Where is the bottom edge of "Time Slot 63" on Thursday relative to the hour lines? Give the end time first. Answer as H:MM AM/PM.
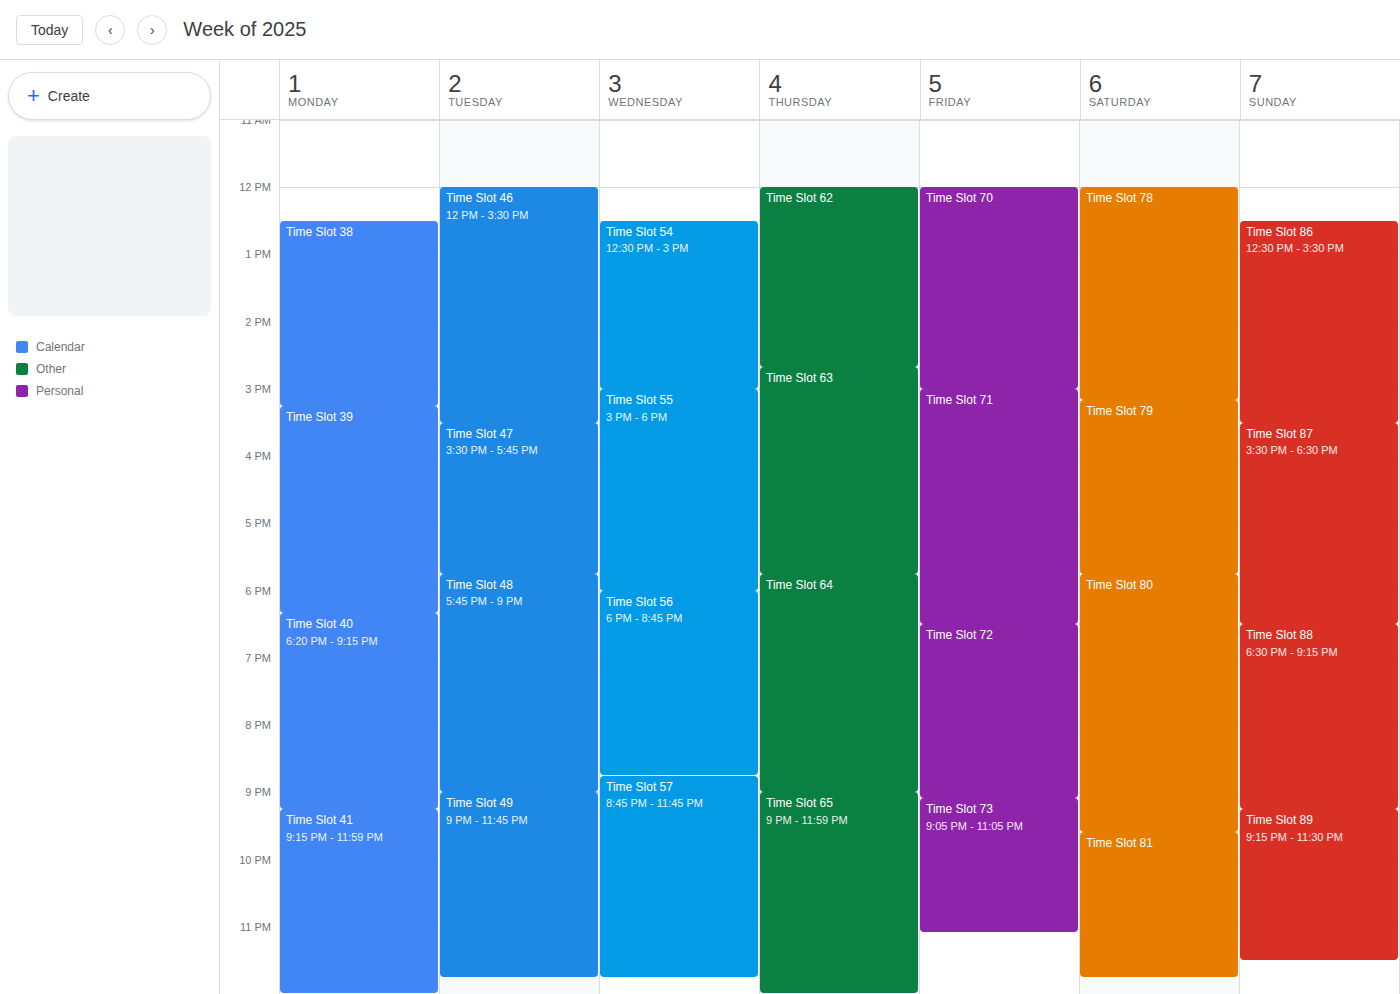
5:45 PM -- neither: three quarters of the way from the 5 PM line to the 6 PM line.